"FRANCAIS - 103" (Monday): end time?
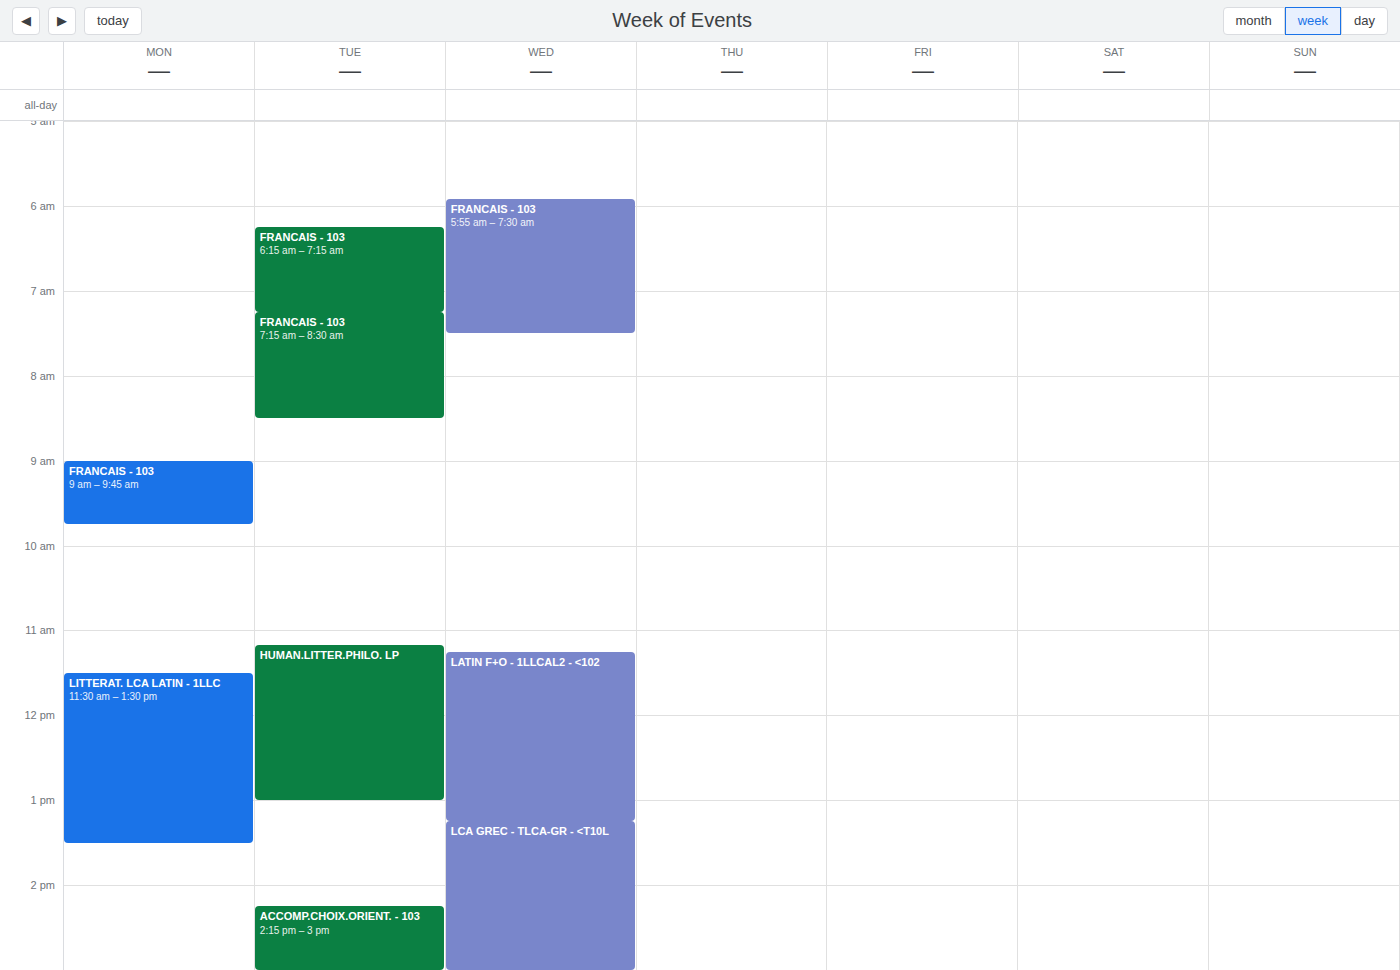
09:45